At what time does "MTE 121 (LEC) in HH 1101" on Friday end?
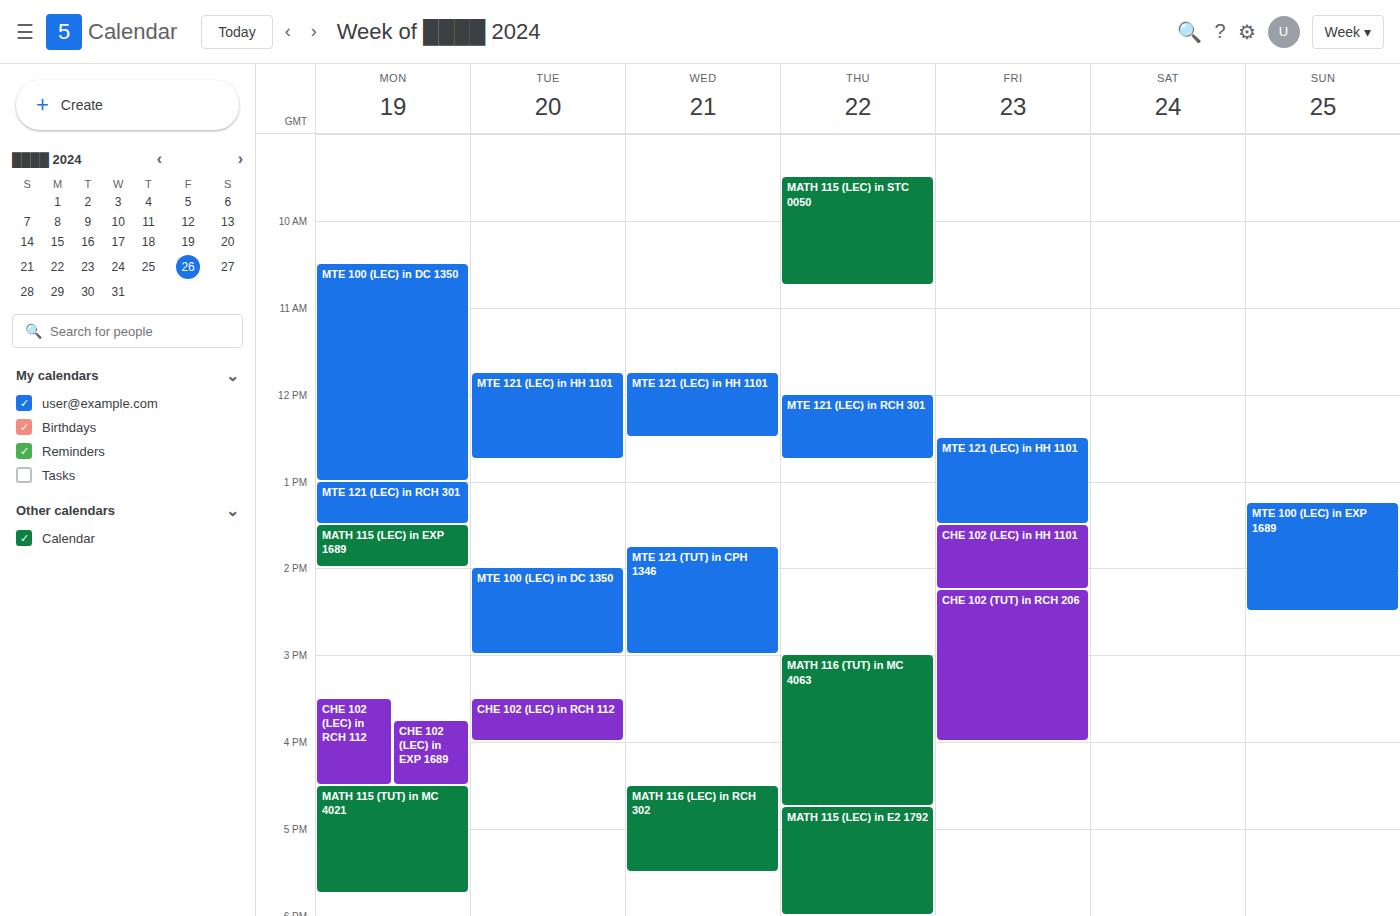
1:30 PM